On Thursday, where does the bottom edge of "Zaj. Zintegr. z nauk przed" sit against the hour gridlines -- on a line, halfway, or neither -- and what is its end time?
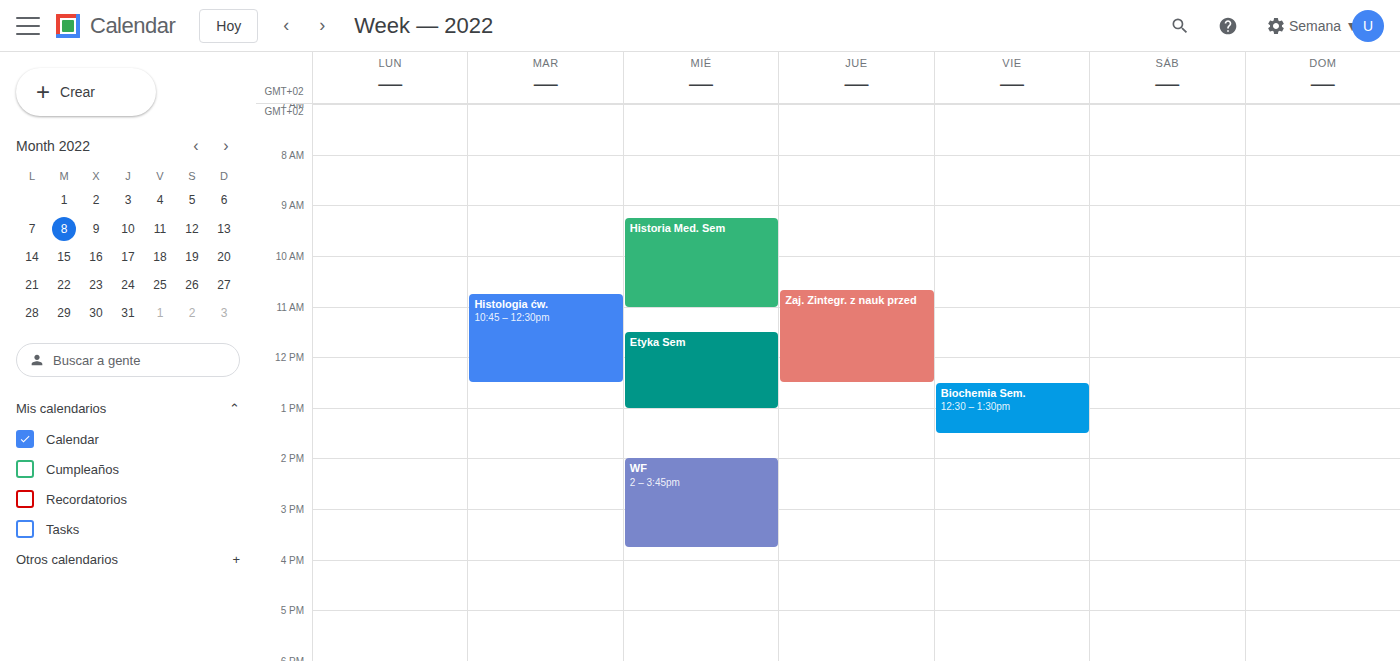
12:30 PM -- halfway between the 12 PM and 1 PM lines.